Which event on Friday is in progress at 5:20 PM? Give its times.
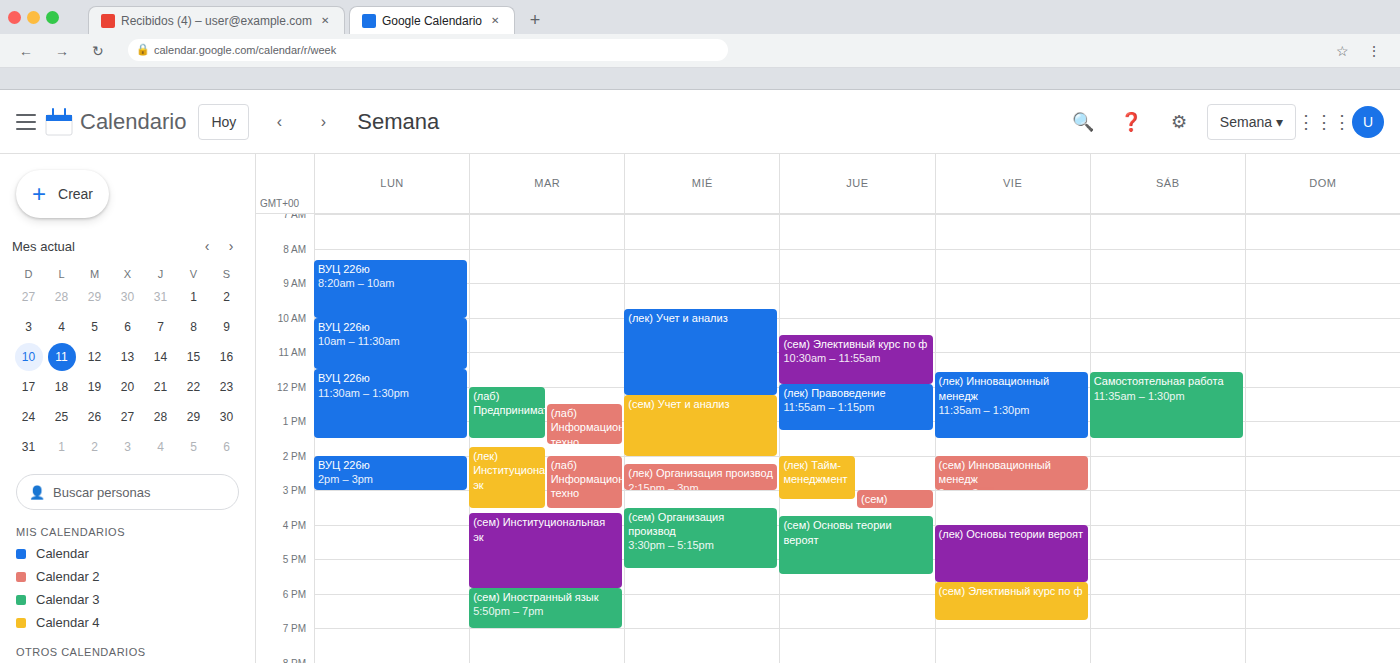
"(лек) Основы теории вероят", 4:00 PM to 5:40 PM